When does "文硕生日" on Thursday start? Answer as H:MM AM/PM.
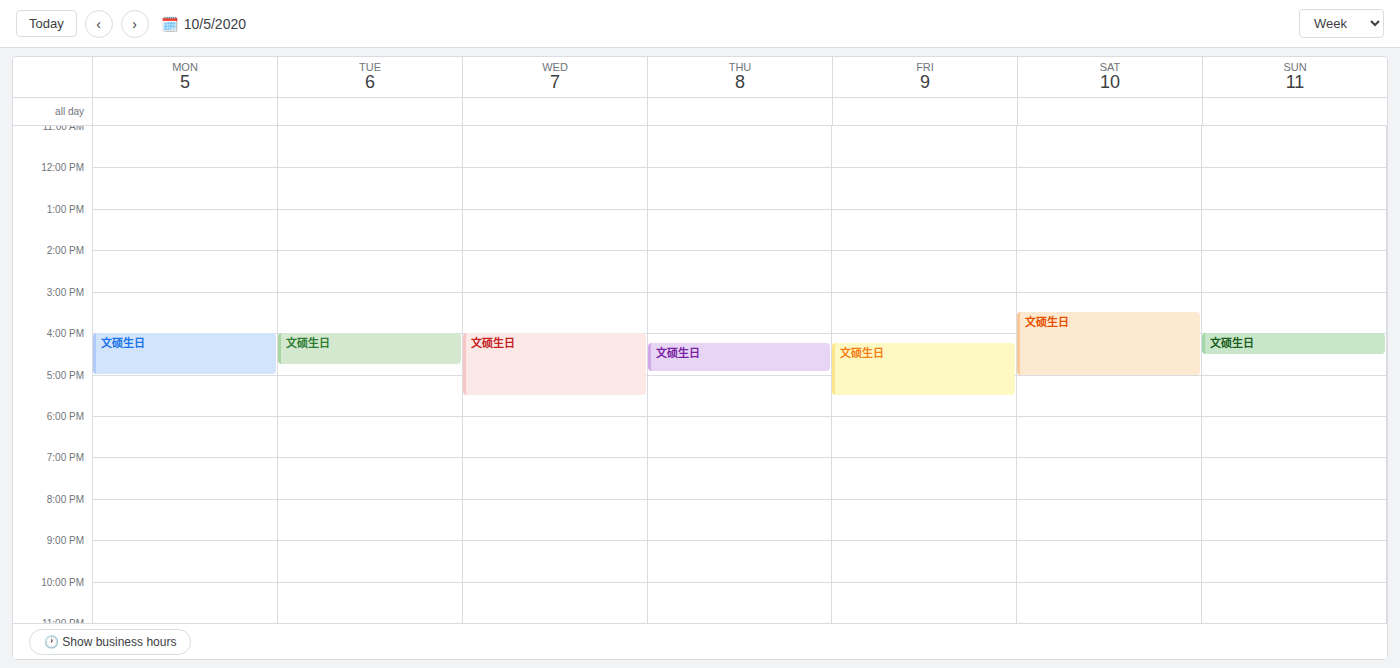
4:15 PM